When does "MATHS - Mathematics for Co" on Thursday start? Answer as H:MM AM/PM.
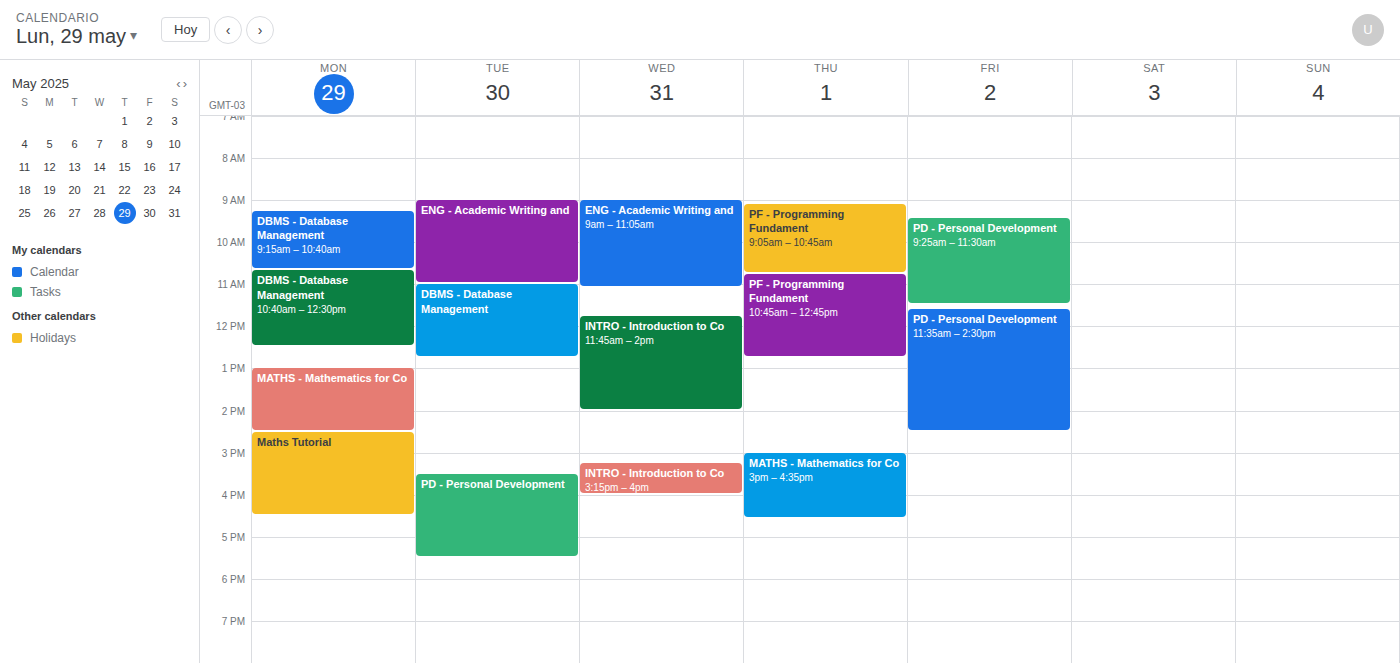
3:00 PM